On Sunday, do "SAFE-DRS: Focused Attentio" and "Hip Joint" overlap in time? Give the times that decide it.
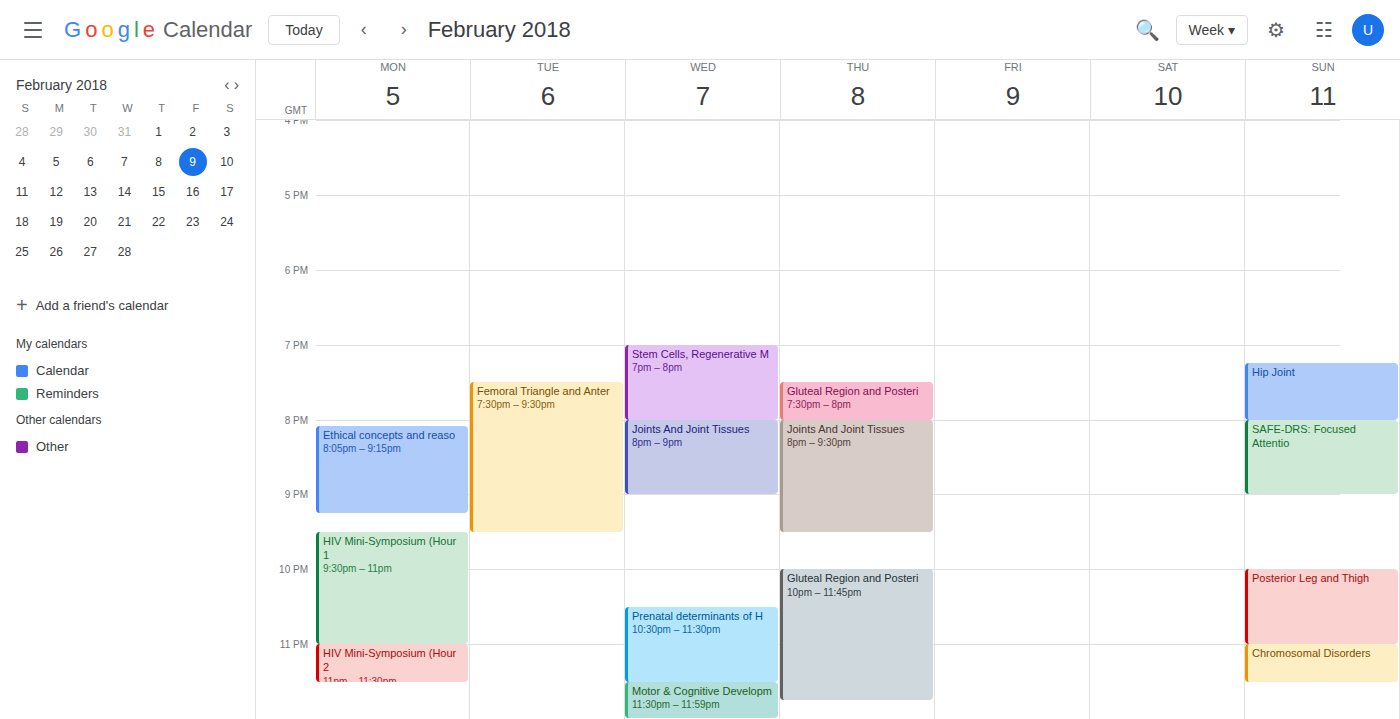
"Hip Joint" ends at 8:00 PM, exactly when "SAFE-DRS: Focused Attentio" starts -- they touch but do not overlap.